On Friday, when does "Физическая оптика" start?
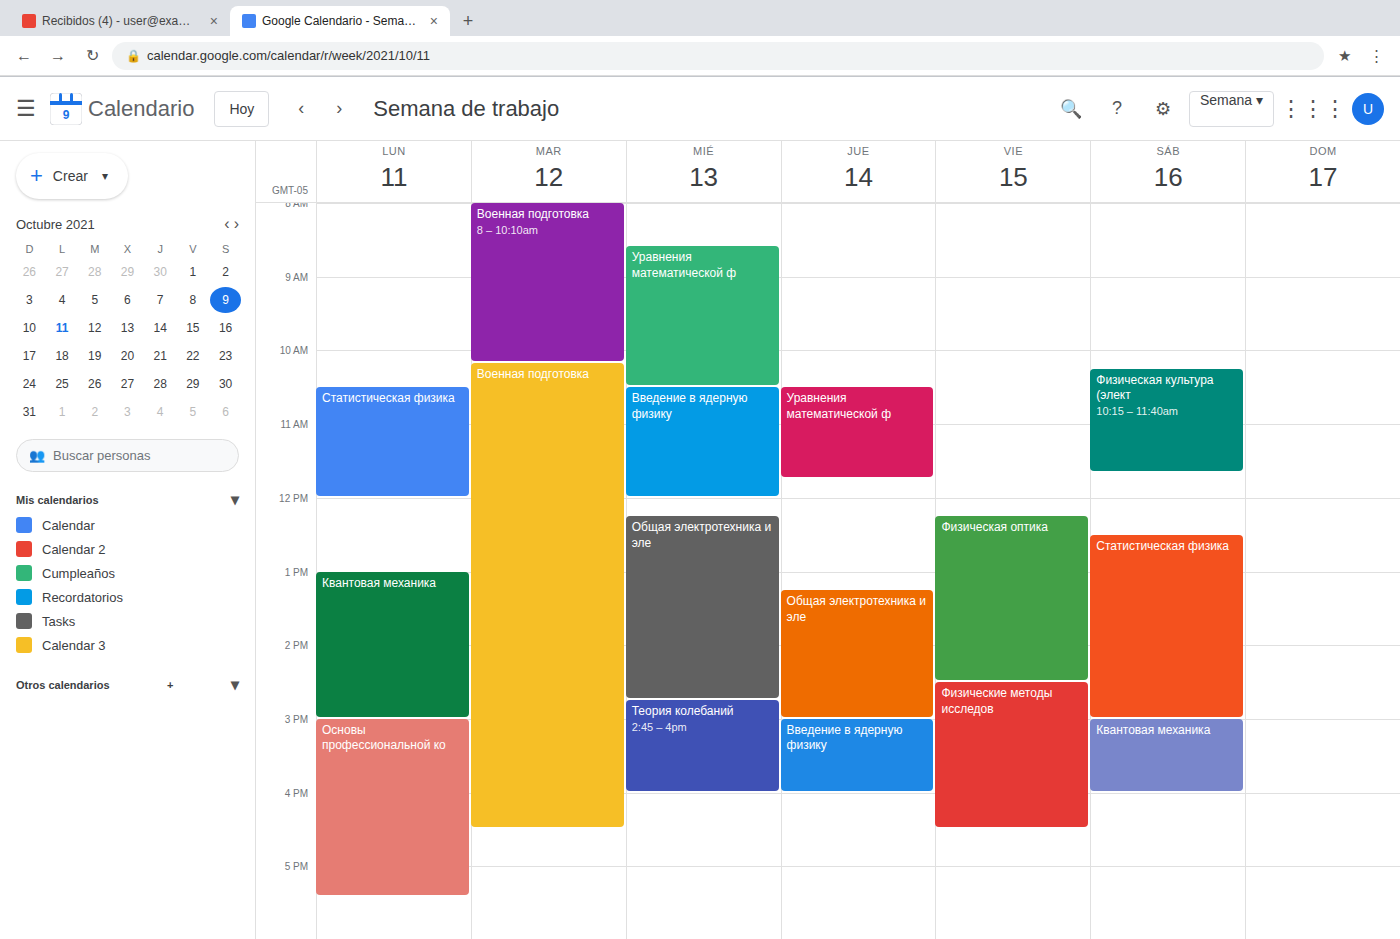
12:15 PM